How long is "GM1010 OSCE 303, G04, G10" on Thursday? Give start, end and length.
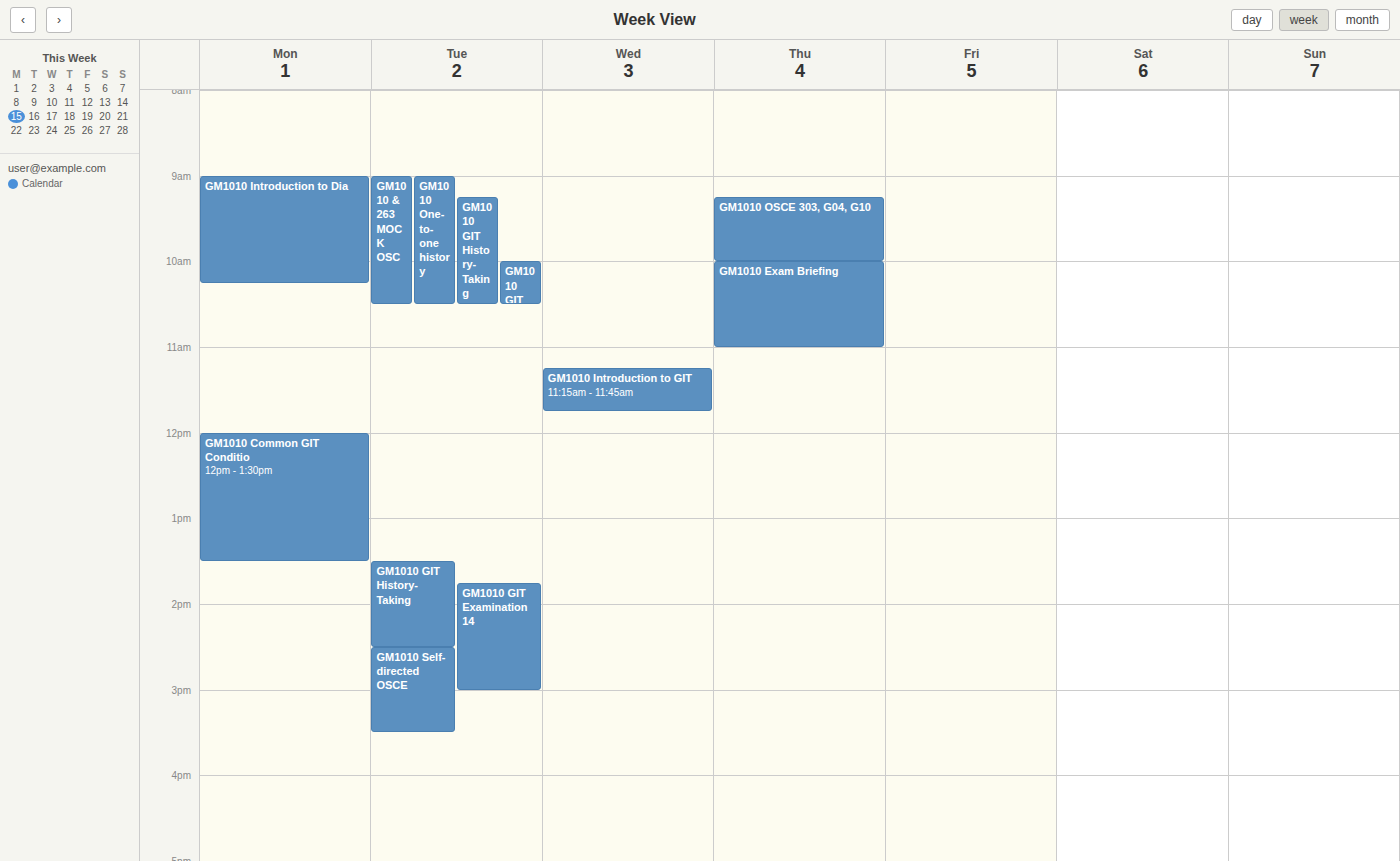
9:15 AM to 10:00 AM, 45 minutes